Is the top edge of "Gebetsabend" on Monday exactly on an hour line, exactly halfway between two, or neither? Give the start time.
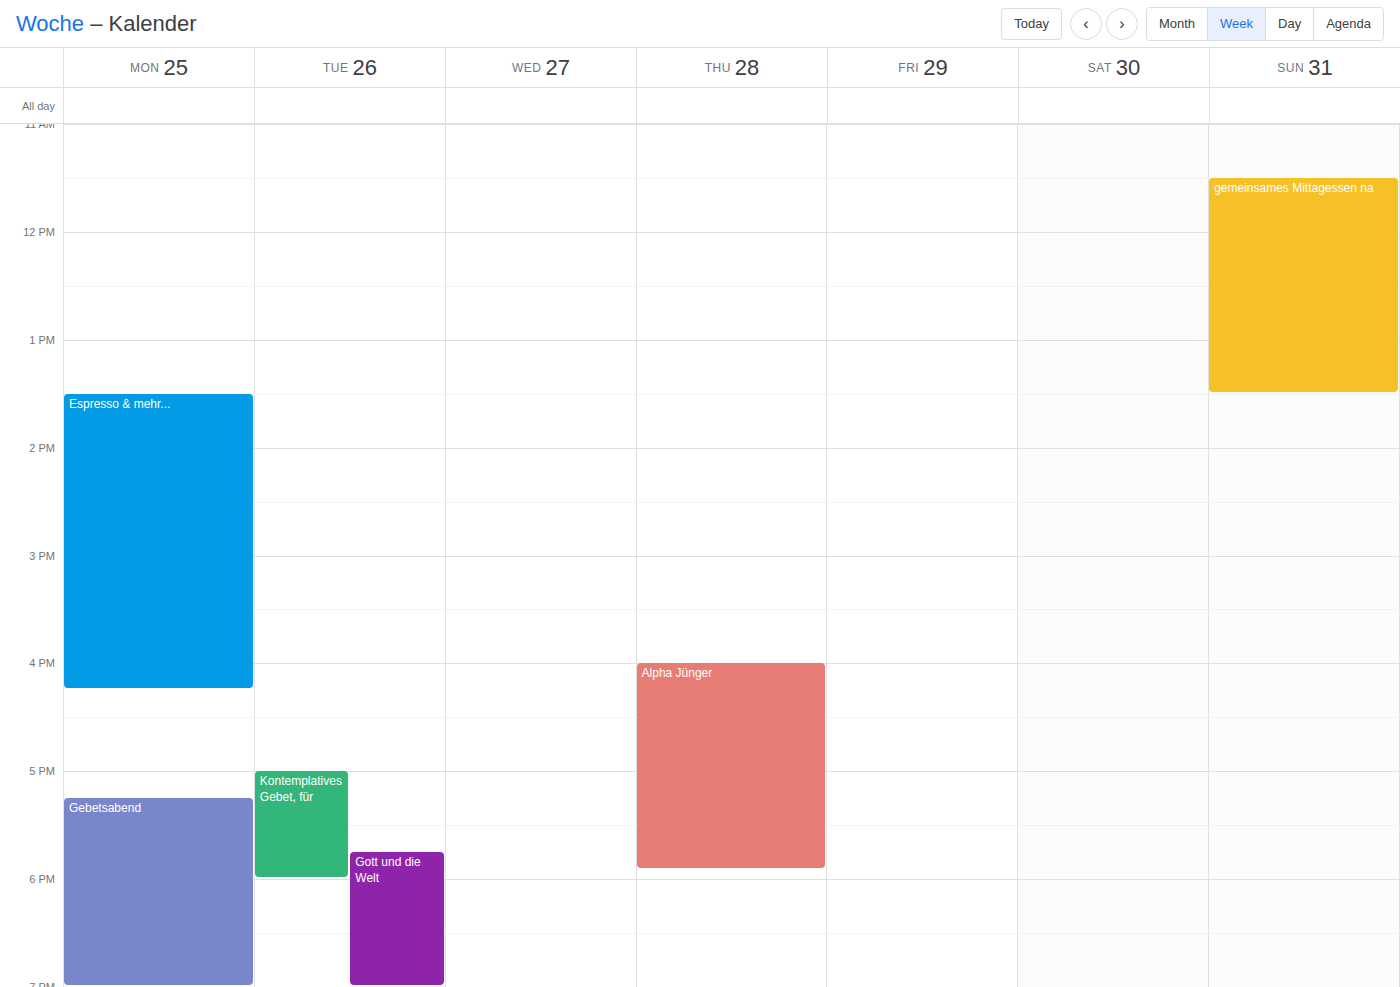
5:15 PM -- neither: a quarter of the way from the 5 PM line to the 6 PM line.